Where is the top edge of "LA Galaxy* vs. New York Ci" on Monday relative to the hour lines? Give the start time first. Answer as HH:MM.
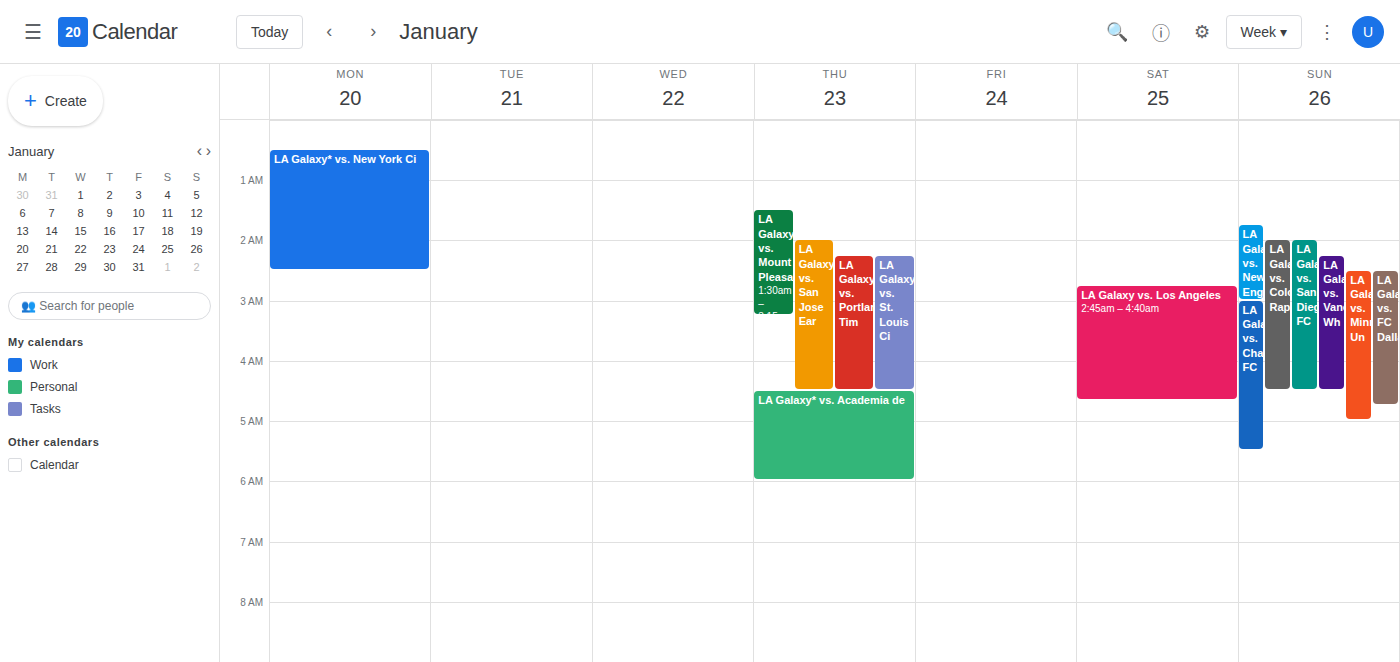
00:30 -- halfway between the 00:00 and 01:00 lines.